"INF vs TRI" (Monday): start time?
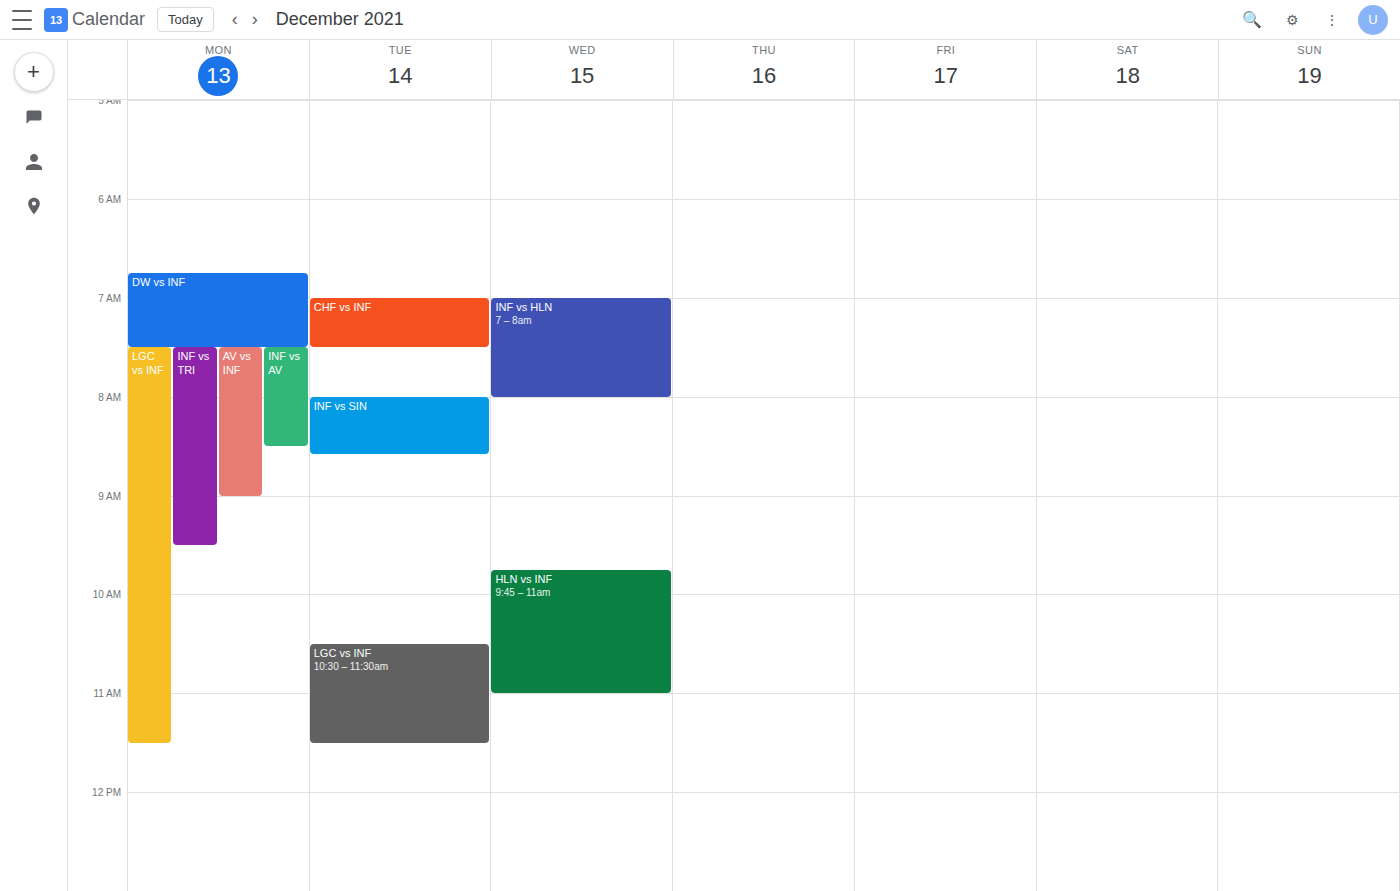
7:30 AM